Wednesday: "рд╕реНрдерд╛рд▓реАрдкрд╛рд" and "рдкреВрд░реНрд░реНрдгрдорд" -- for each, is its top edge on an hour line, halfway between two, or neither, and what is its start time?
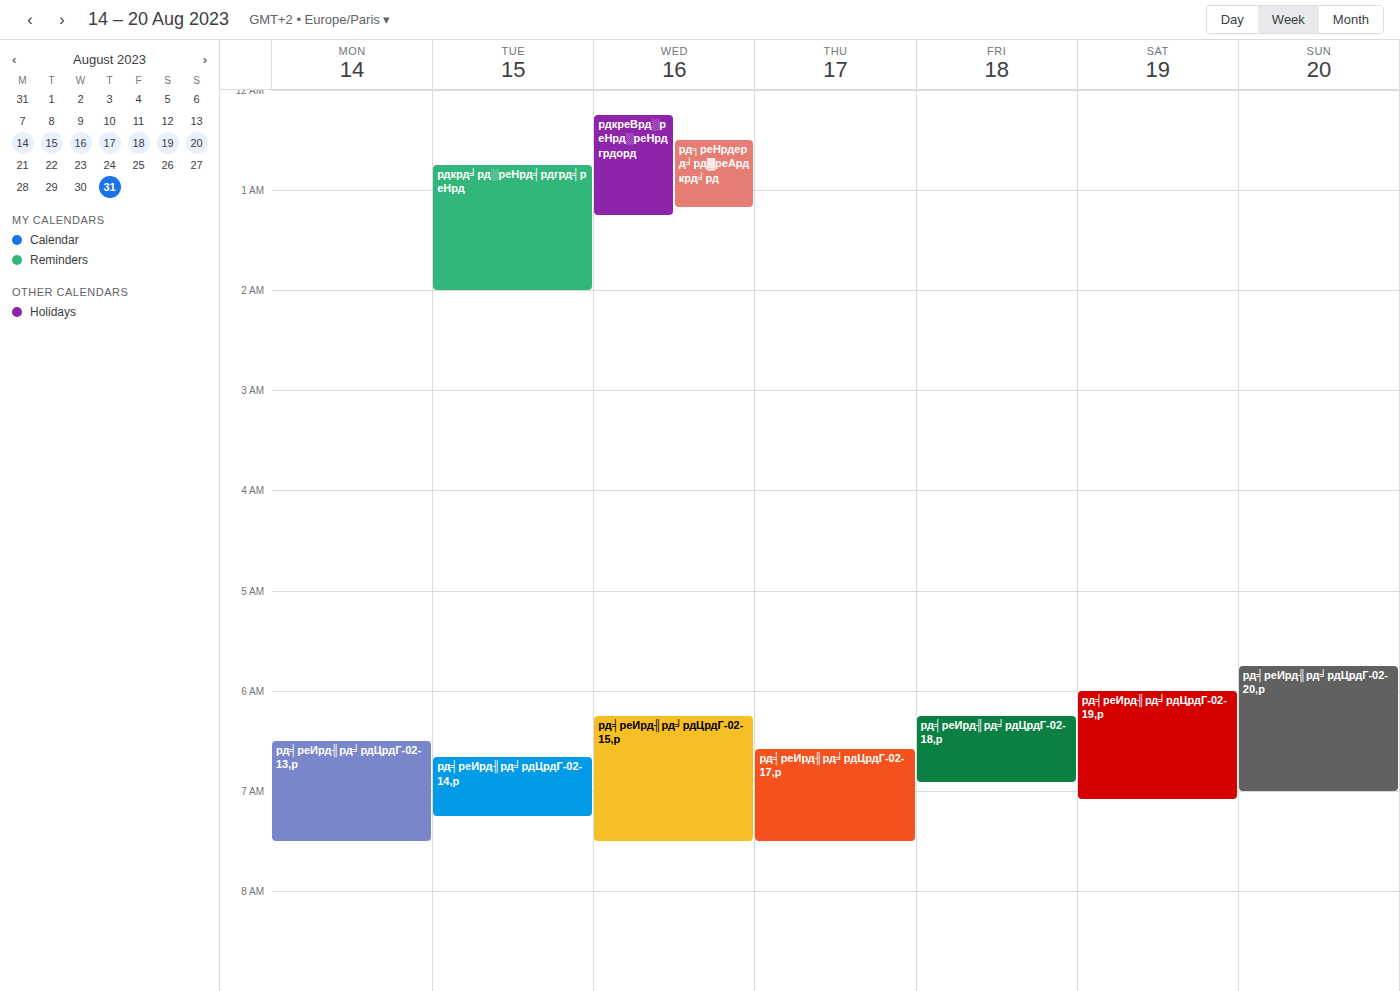
"рд╕реНрдерд╛рд▓реАрдкрд╛рд": 12:30 AM, halfway between the 12 AM and 1 AM lines. "рдкреВрд░реНрд░реНрдгрдорд": 12:15 AM, neither: a quarter of the way from the 12 AM line to the 1 AM line.